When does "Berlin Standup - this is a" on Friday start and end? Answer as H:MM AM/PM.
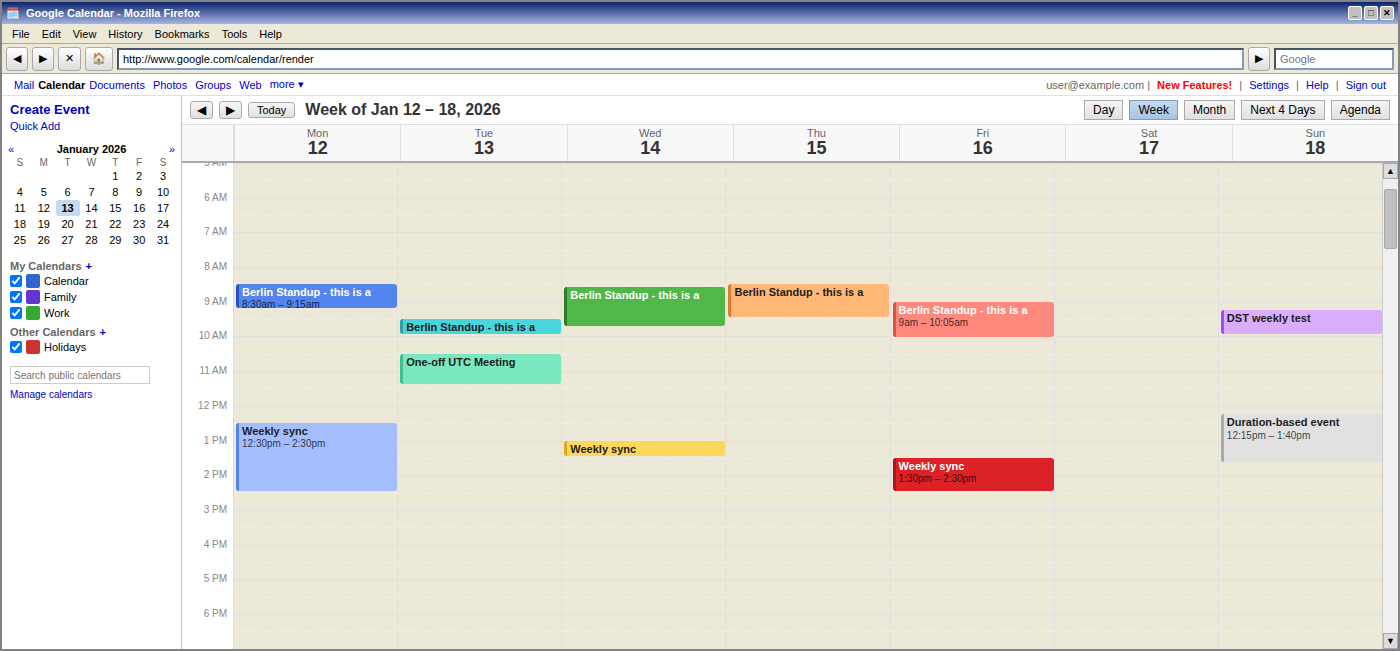
9:00 AM to 10:05 AM